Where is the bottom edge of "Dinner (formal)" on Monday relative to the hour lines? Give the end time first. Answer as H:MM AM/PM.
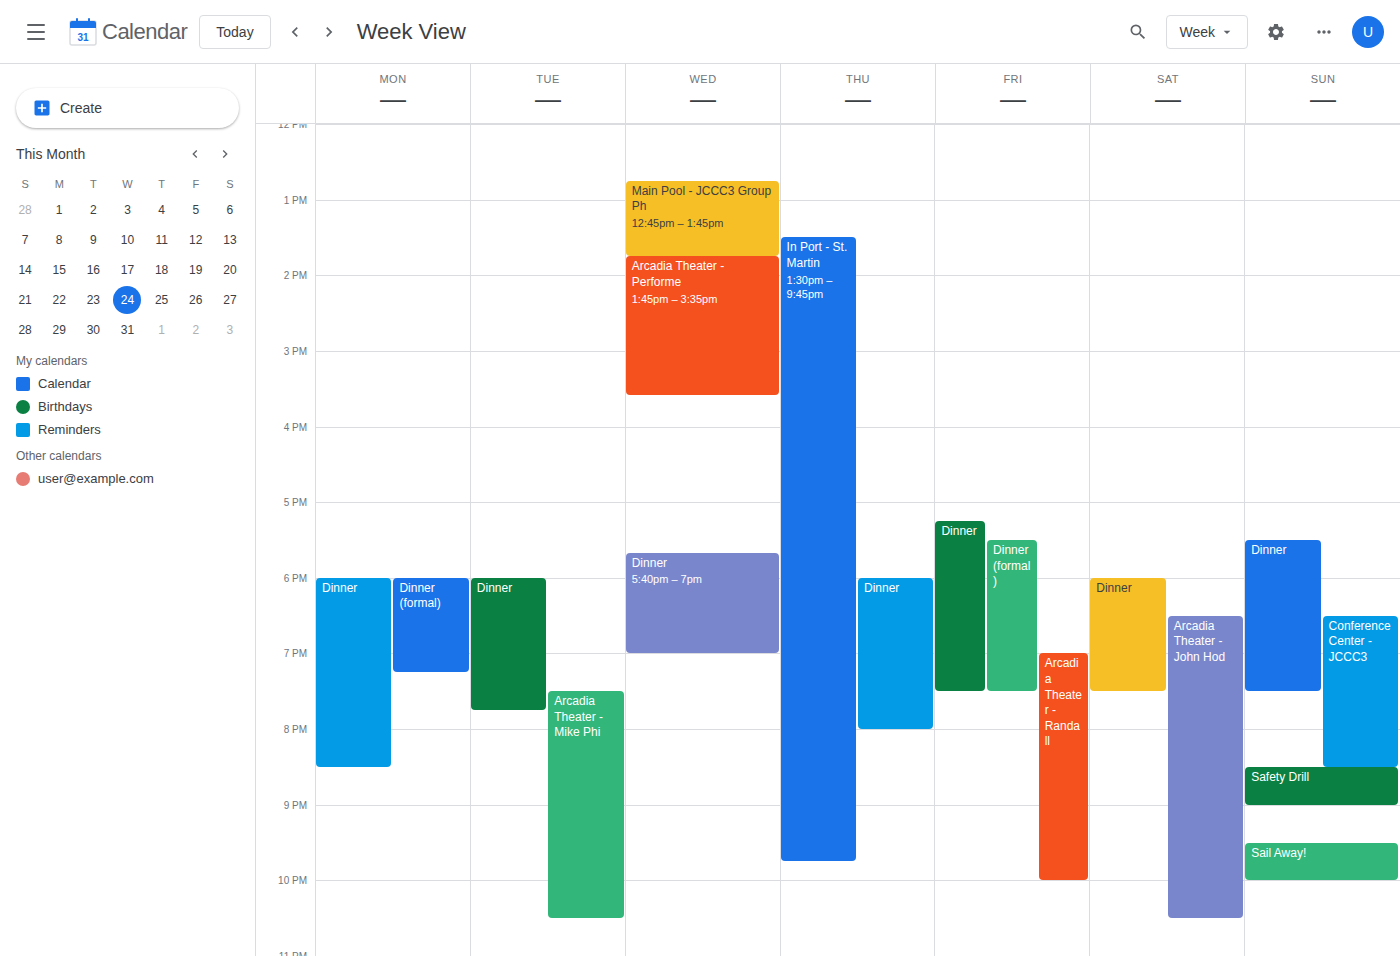
7:15 PM -- neither: a quarter of the way from the 7 PM line to the 8 PM line.